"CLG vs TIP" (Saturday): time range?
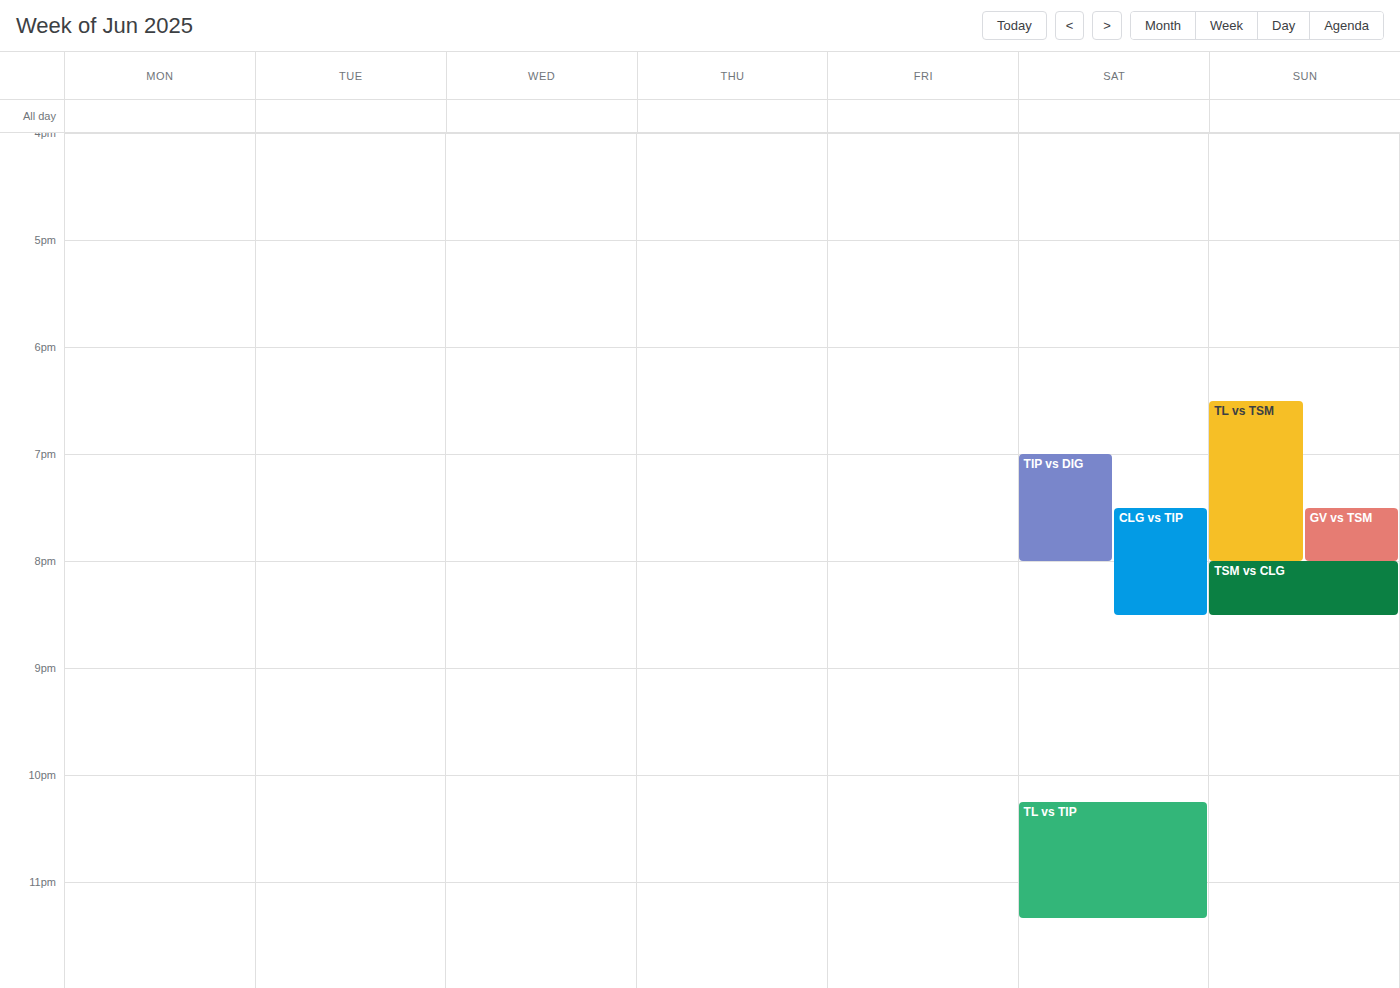
7:30 PM to 8:30 PM